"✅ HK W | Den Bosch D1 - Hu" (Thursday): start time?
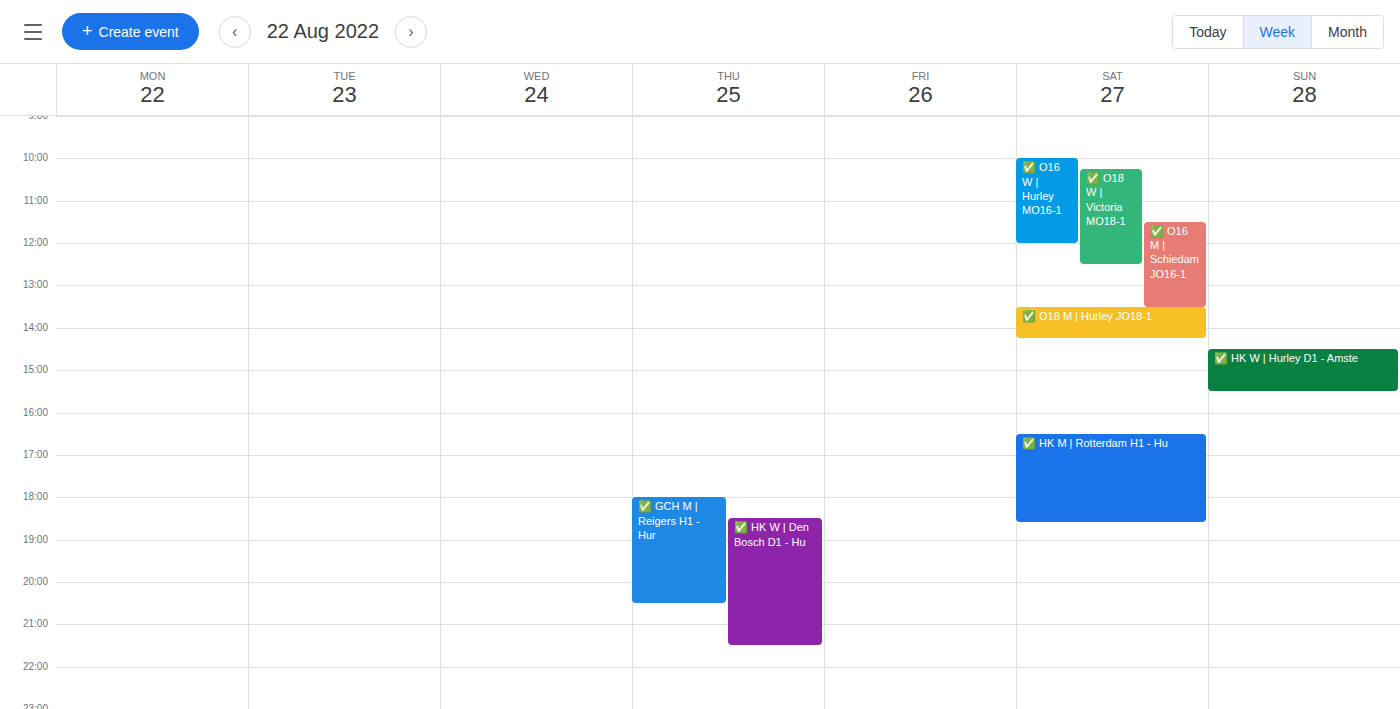
6:30 PM